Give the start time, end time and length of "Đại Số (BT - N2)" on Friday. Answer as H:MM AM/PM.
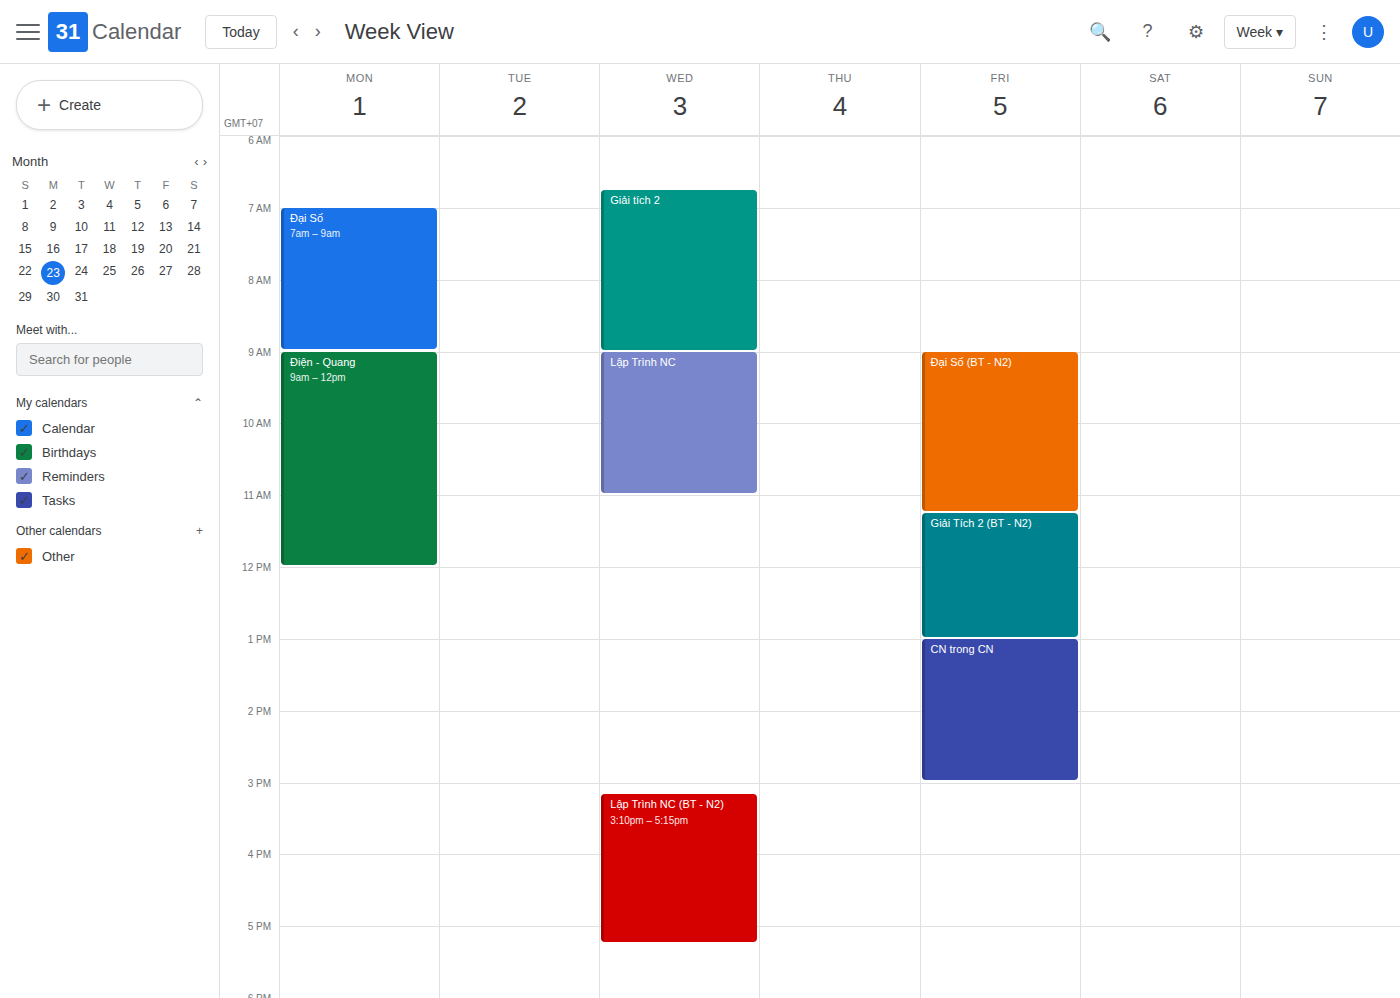
9:00 AM to 11:15 AM, 2 hours 15 minutes